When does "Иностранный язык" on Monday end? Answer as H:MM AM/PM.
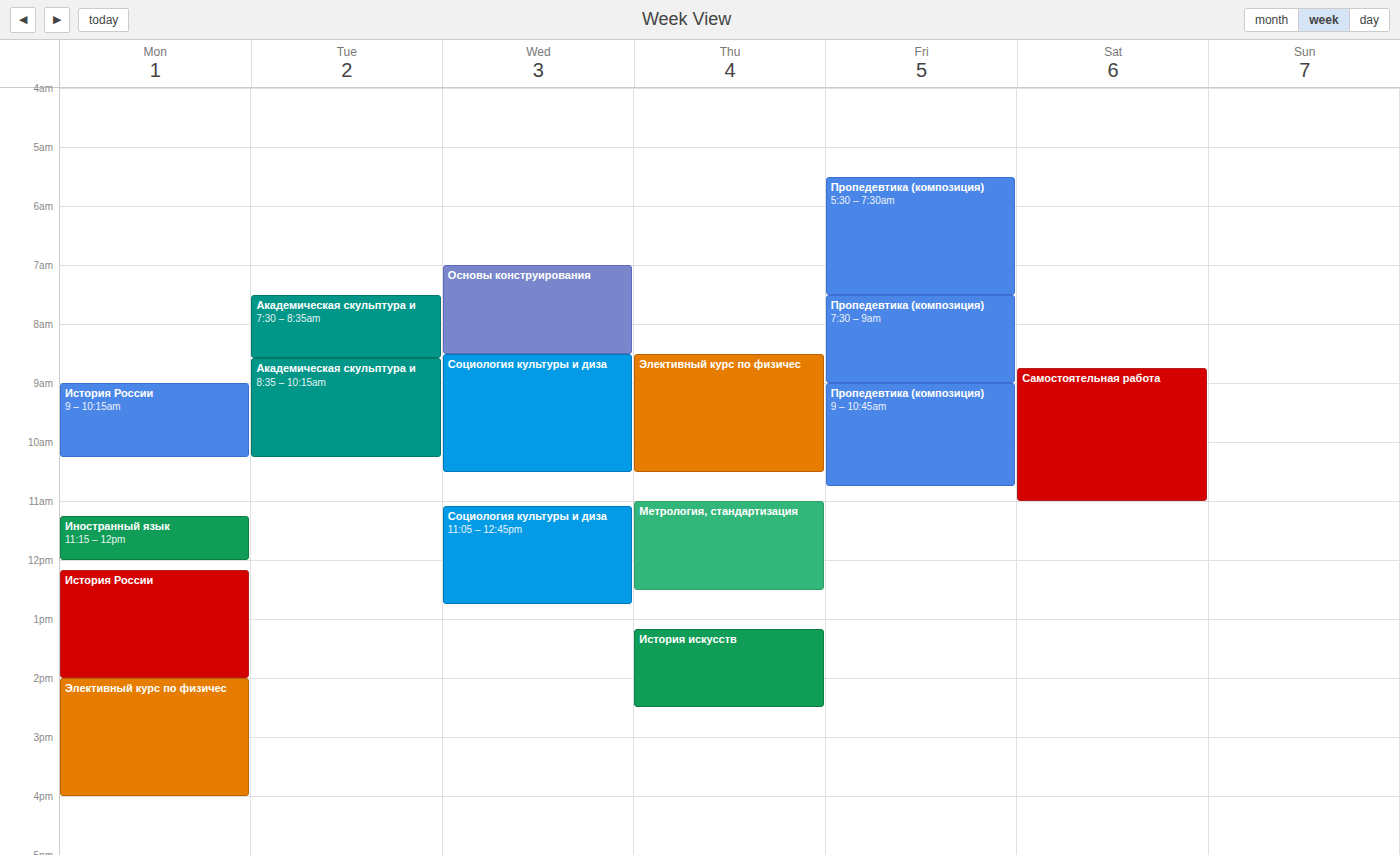
12:00 PM